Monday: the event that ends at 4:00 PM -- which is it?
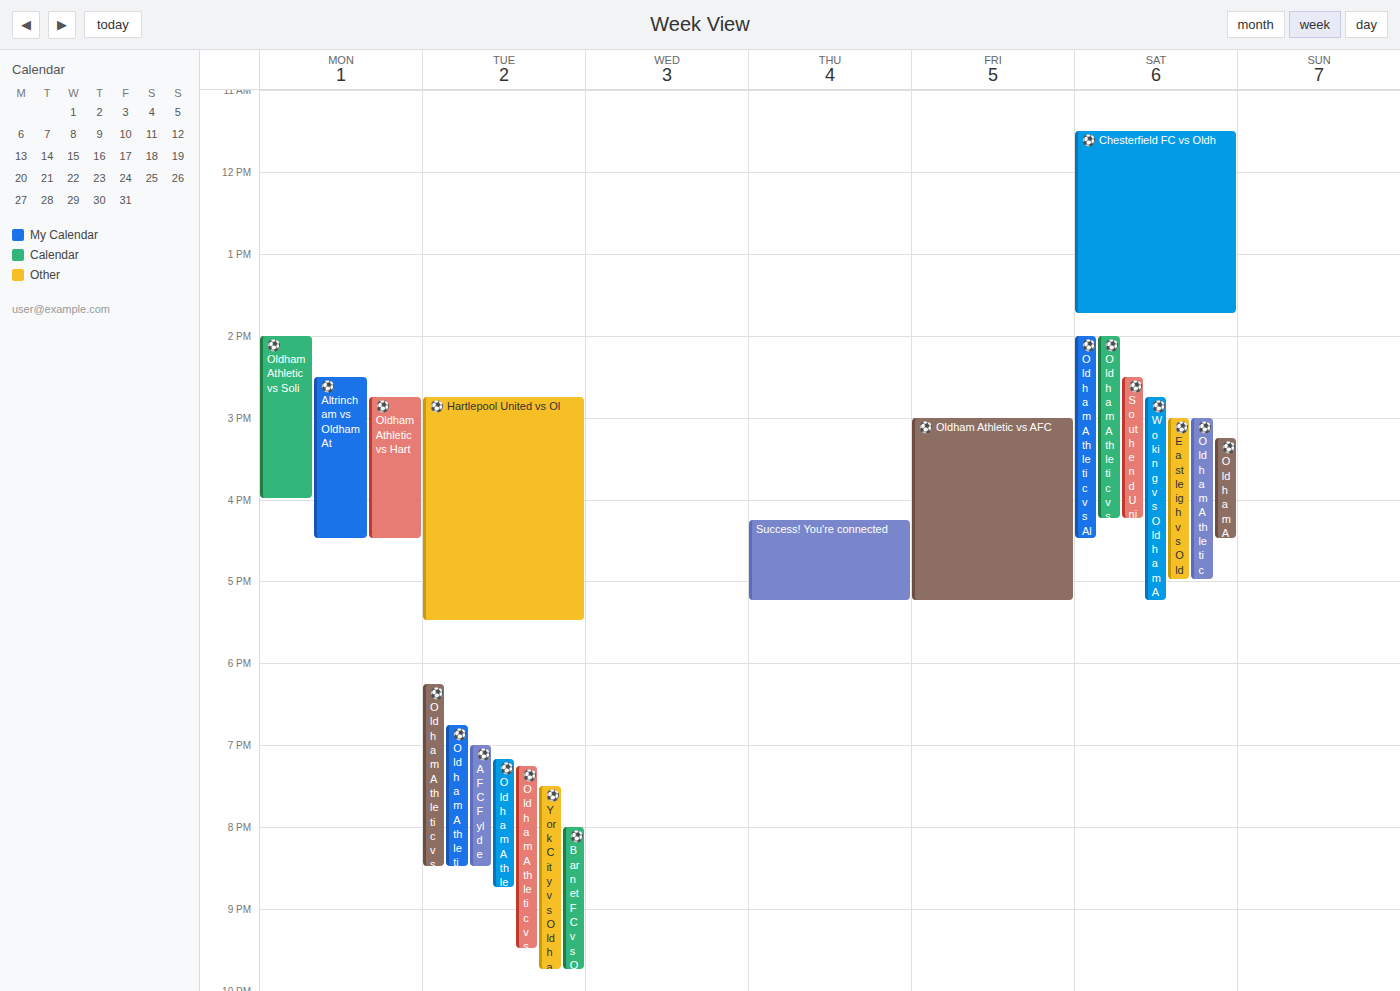
"⚽️ Oldham Athletic vs Soli"